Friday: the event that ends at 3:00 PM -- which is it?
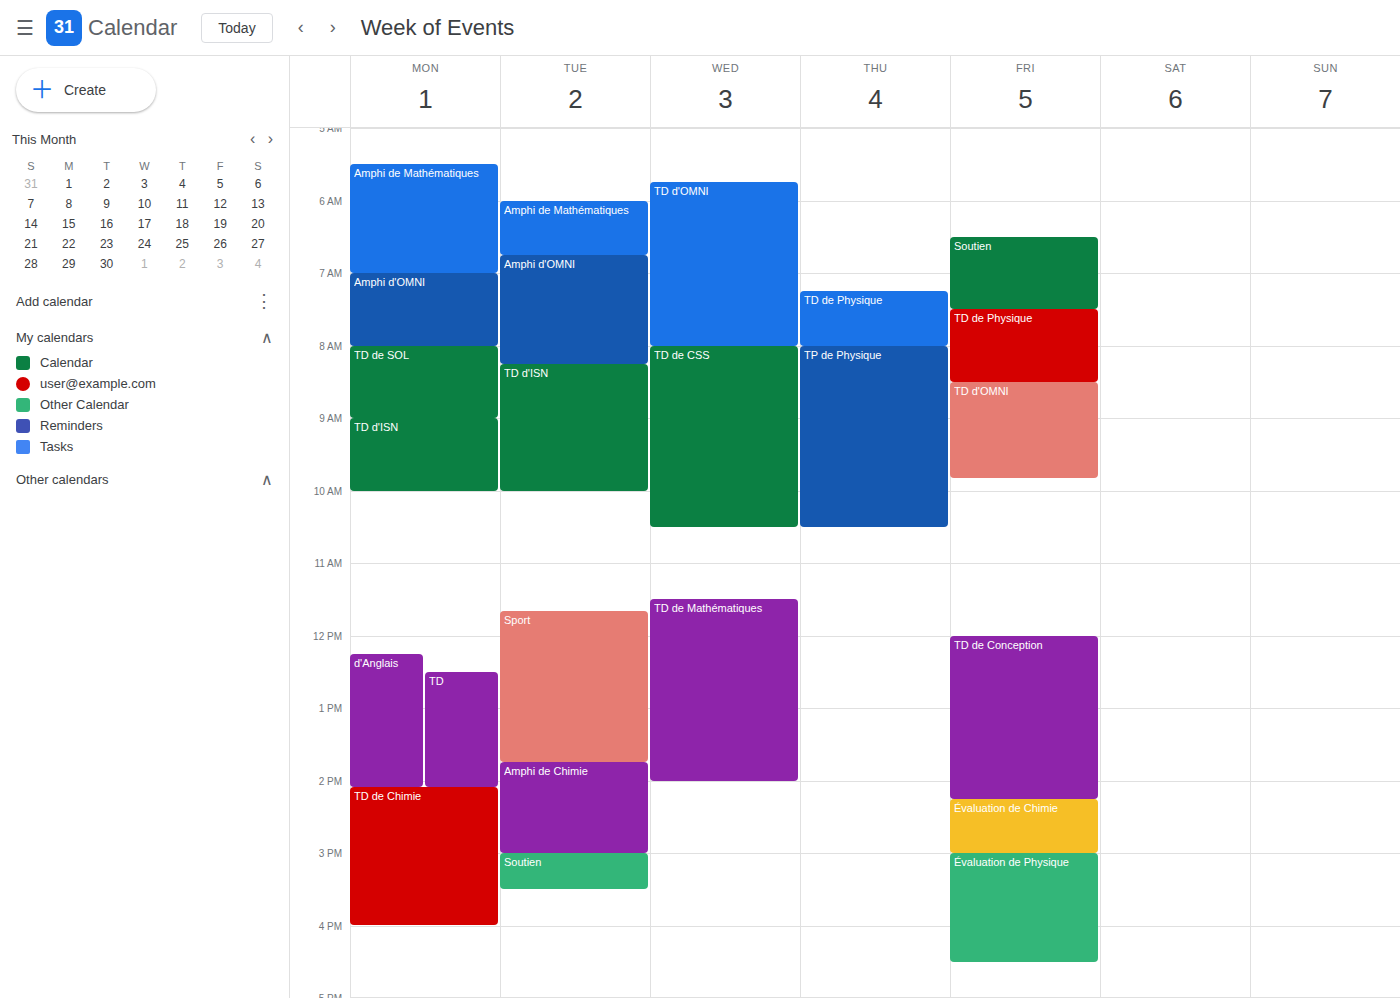
"Évaluation de Chimie"